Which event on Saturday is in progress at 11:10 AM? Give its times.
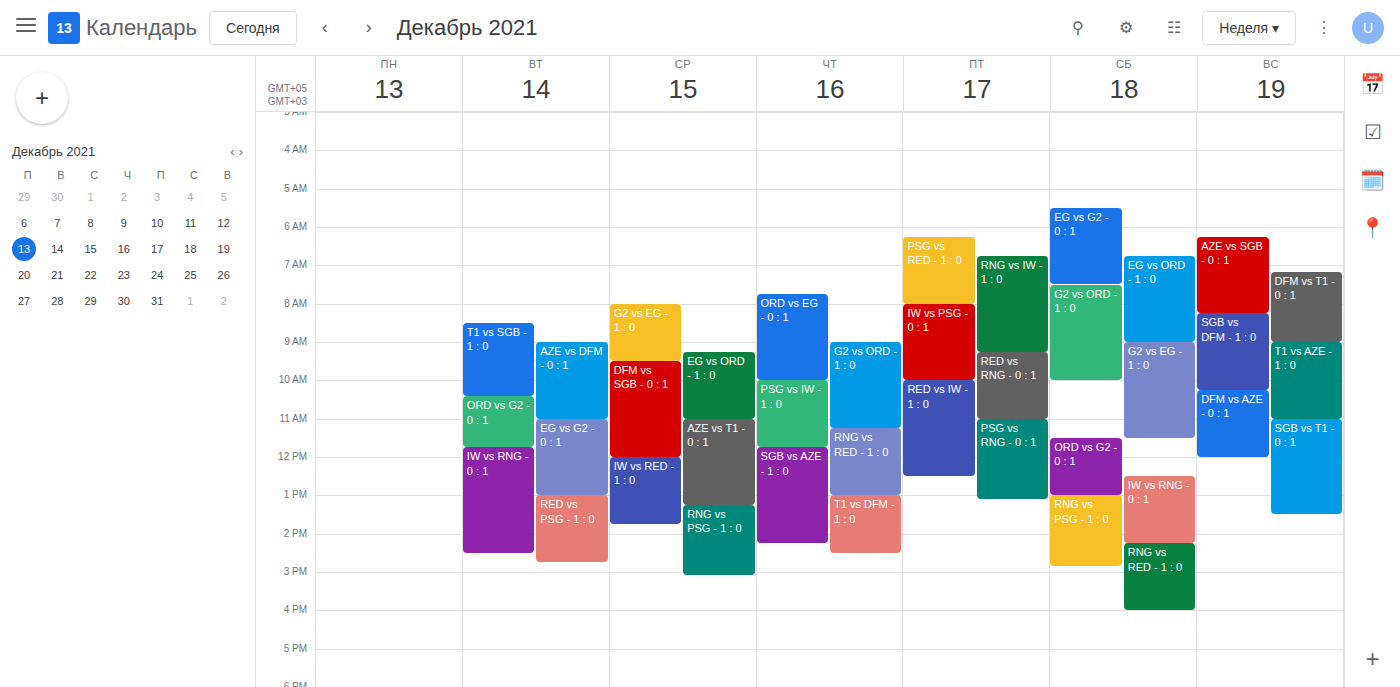
"G2 vs EG - 1 : 0", 9:00 AM to 11:30 AM